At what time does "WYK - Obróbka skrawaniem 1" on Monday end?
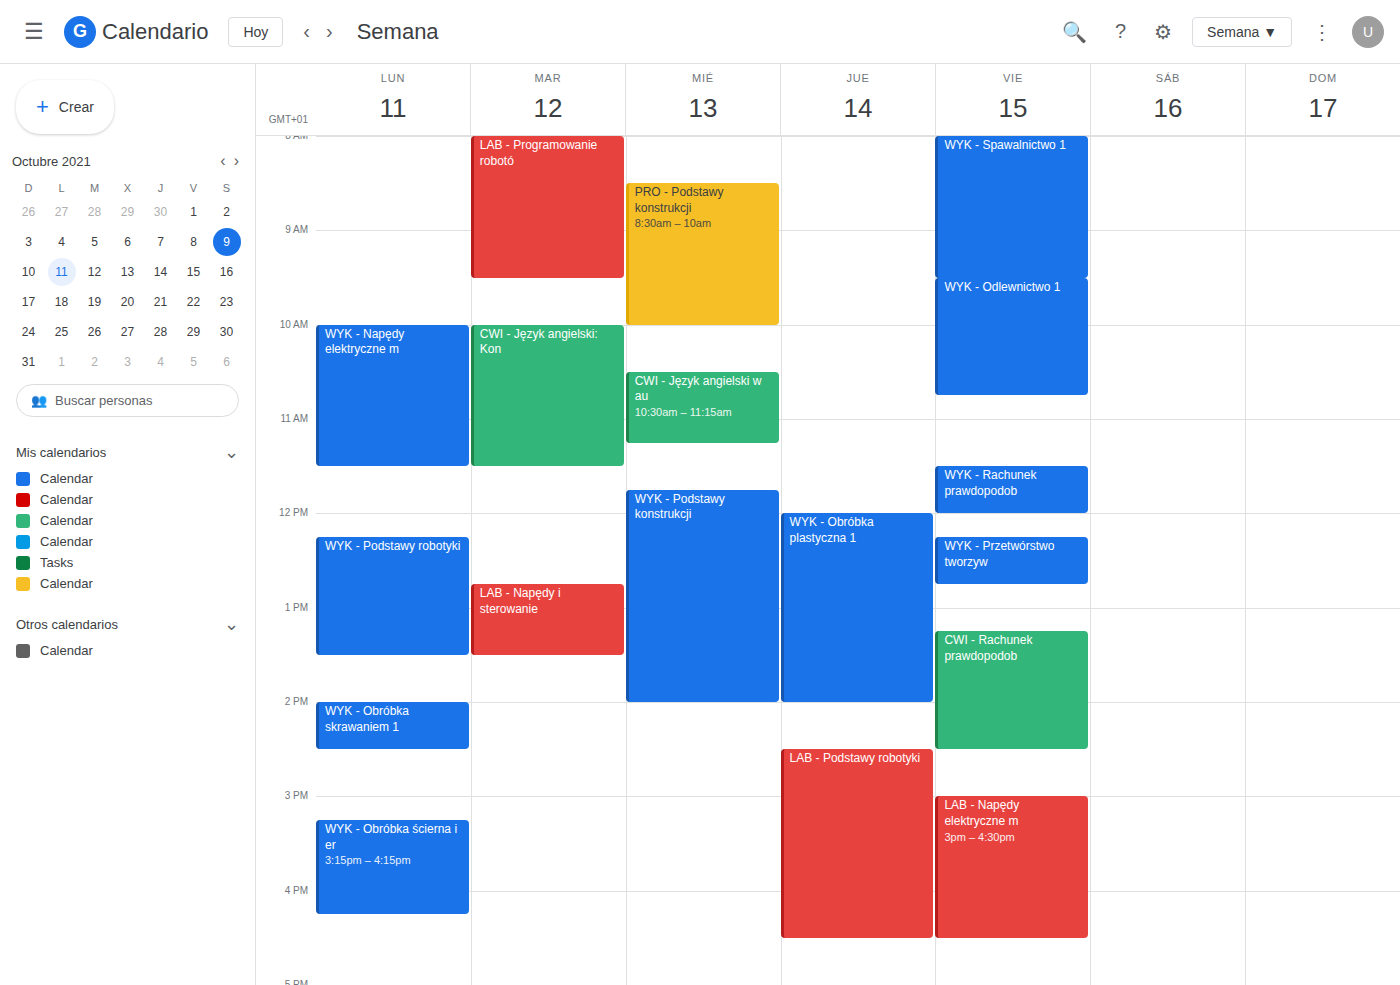
14:30